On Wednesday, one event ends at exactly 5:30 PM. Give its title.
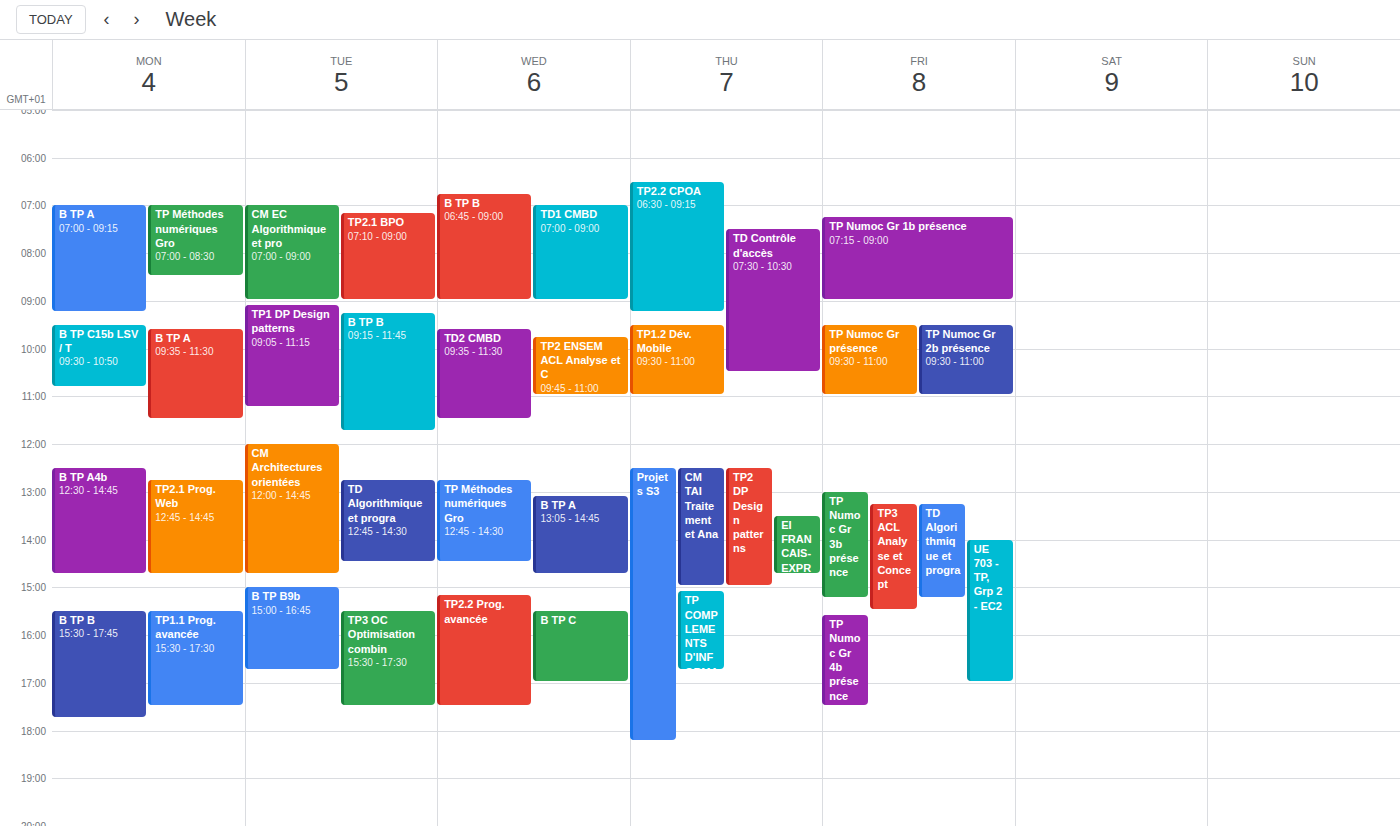
"TP2.2 Prog. avancée"